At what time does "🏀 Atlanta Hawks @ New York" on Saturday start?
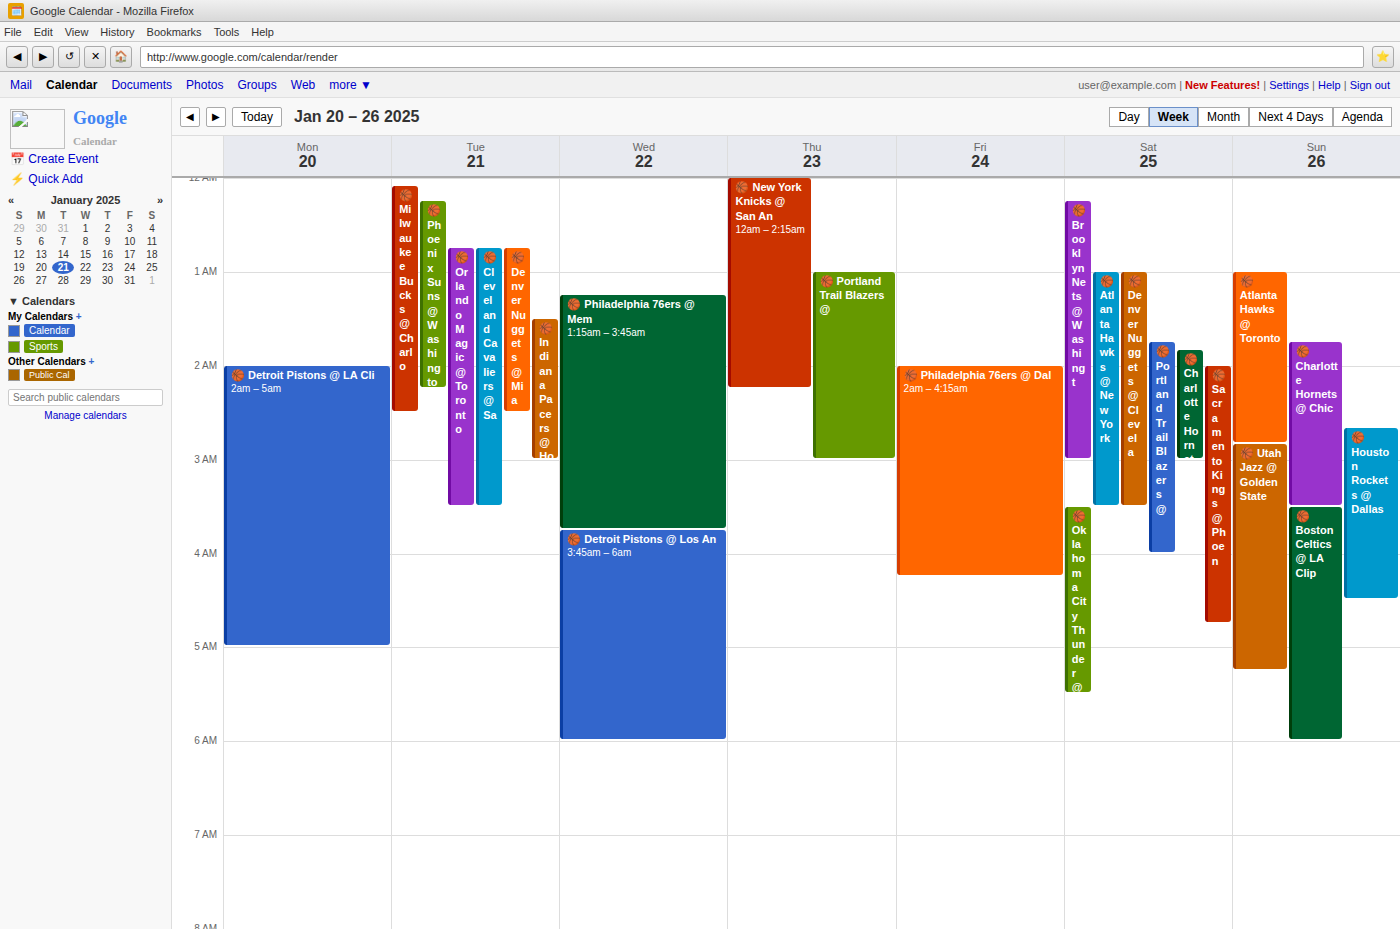
01:00